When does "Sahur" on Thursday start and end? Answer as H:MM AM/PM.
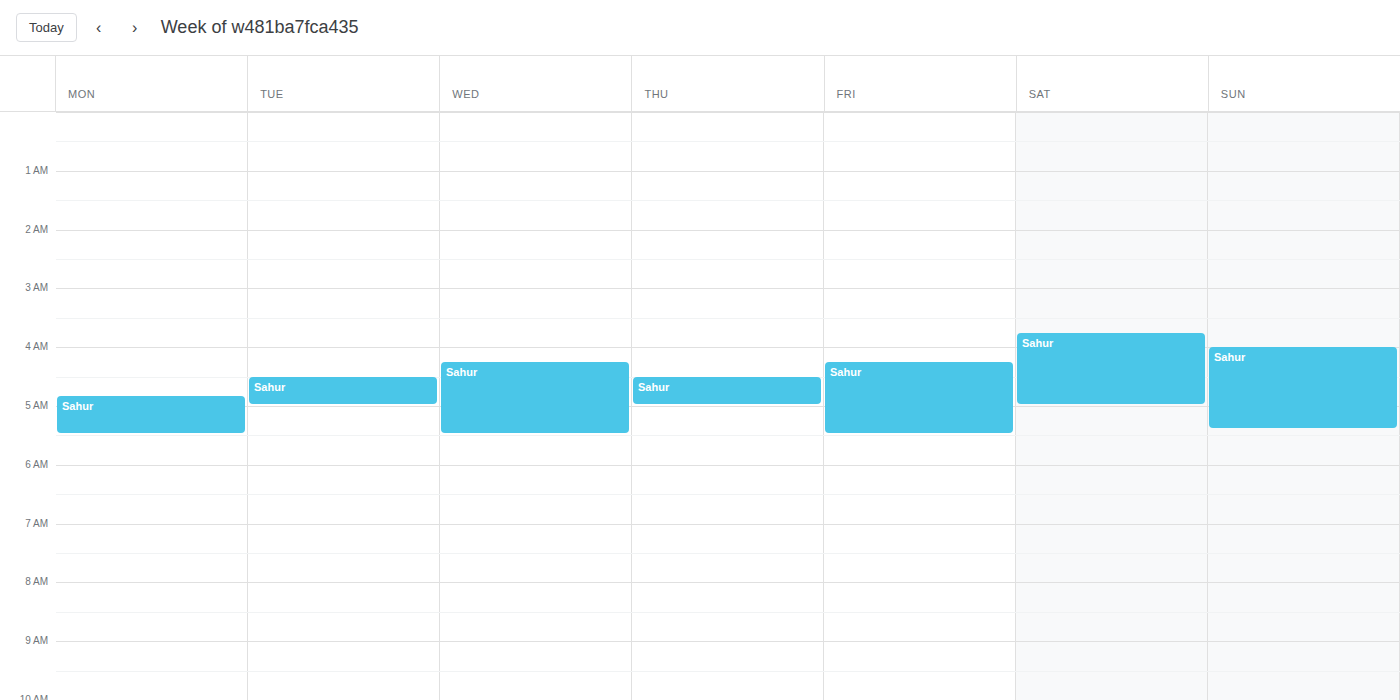
4:30 AM to 5:00 AM